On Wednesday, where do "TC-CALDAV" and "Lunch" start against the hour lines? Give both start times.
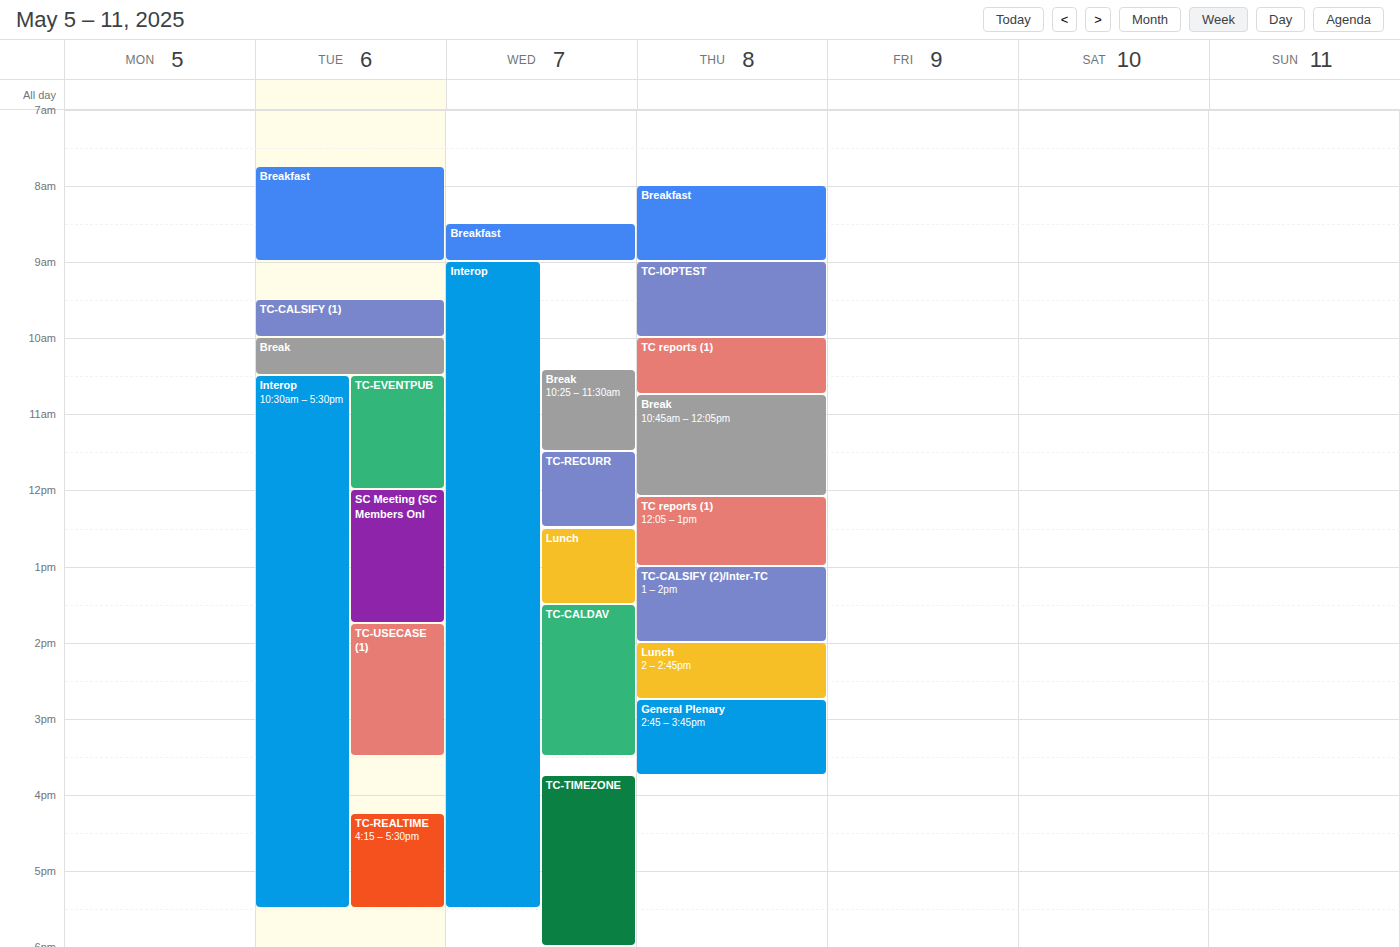
"TC-CALDAV": 1:30 PM, halfway between the 1 PM and 2 PM lines. "Lunch": 12:30 PM, halfway between the 12 PM and 1 PM lines.